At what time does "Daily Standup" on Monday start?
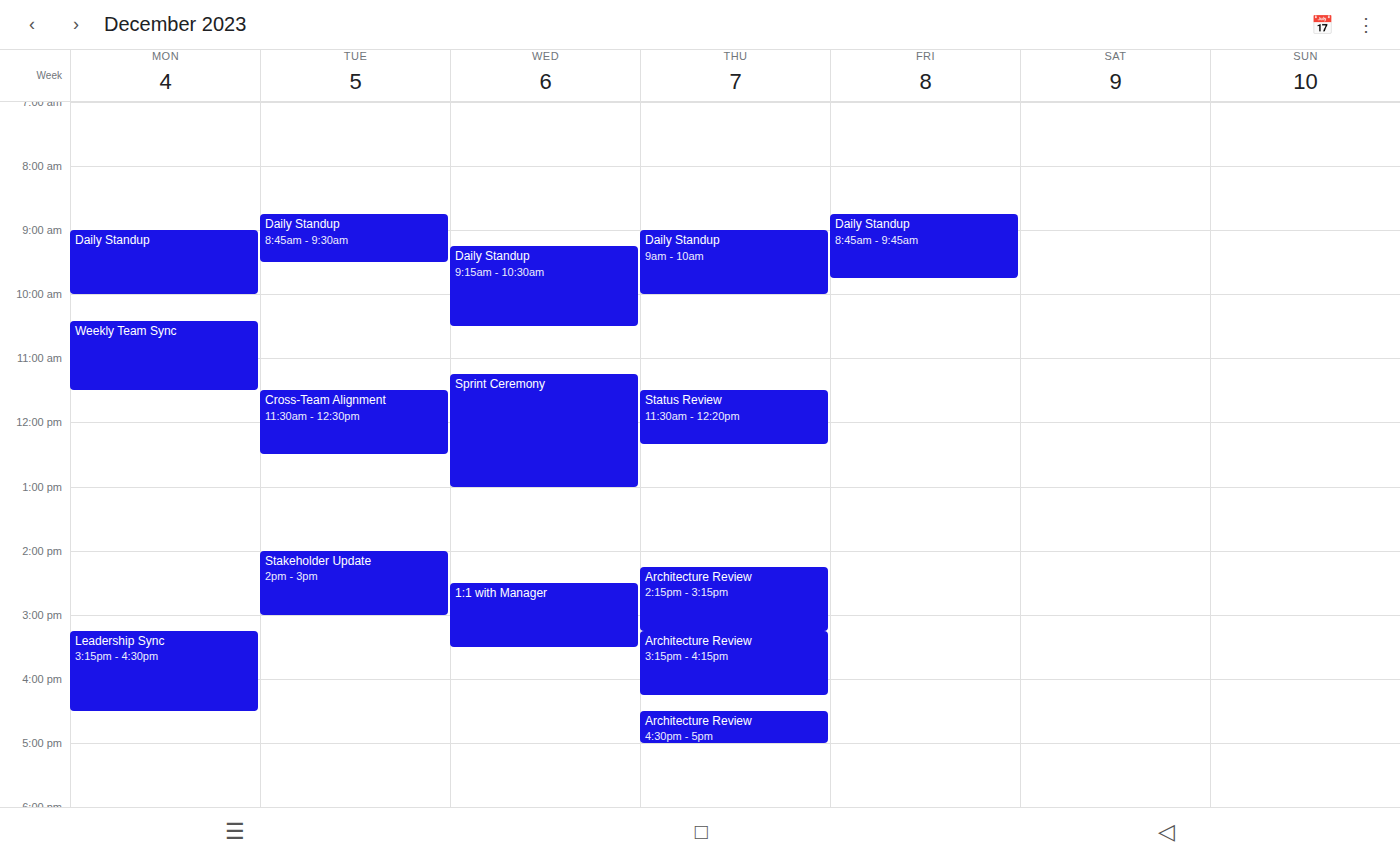
9:00 AM